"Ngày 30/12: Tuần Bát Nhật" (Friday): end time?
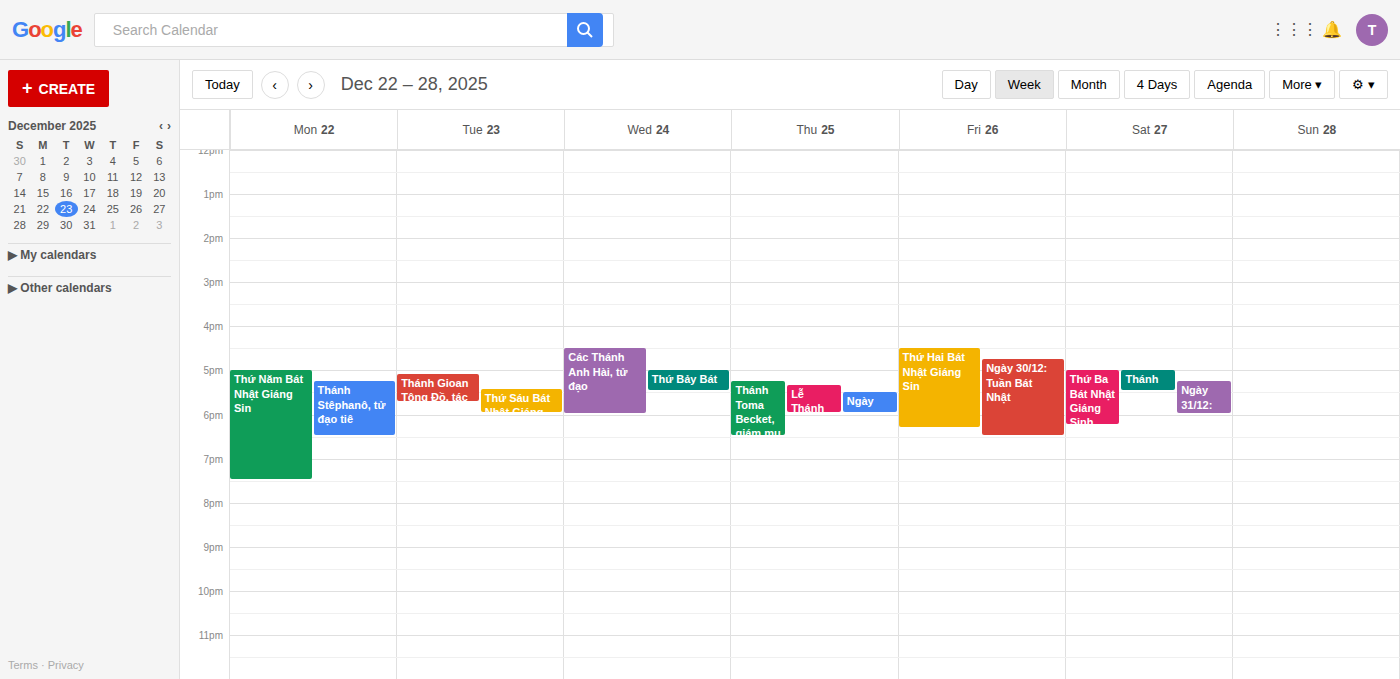
6:30 PM